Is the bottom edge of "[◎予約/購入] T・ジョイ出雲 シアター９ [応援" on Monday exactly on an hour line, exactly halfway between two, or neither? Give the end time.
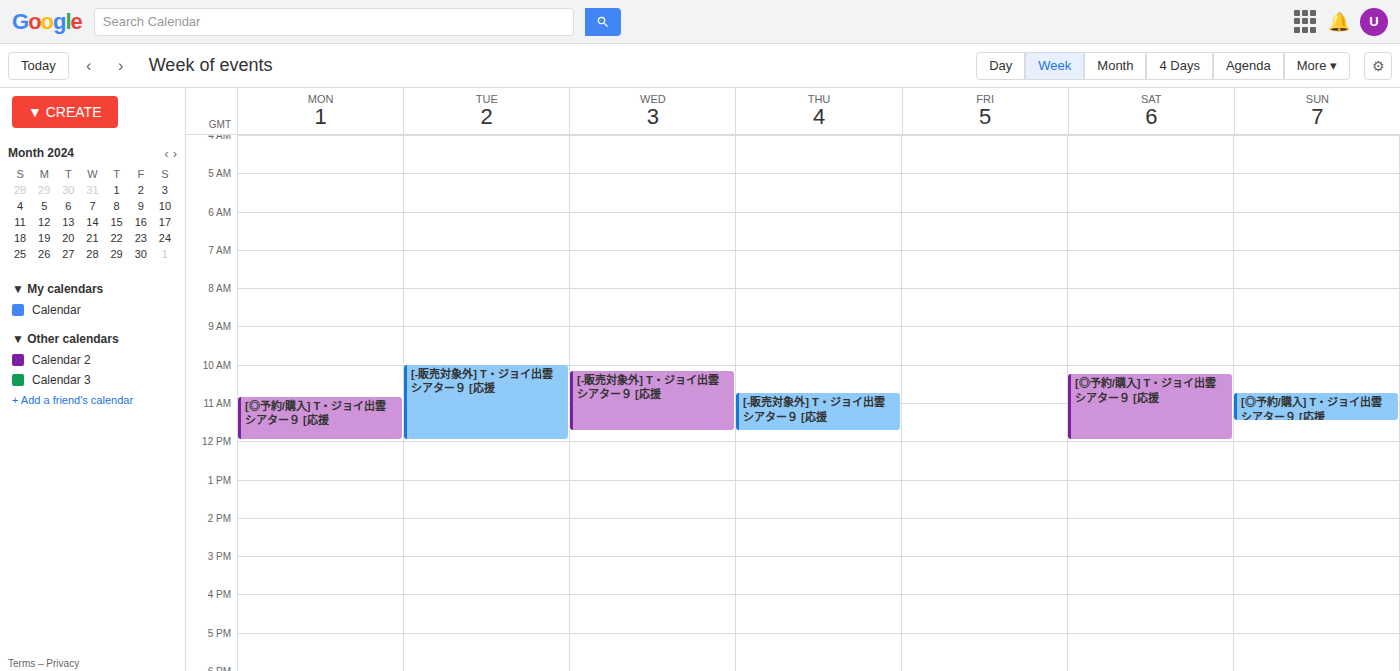
12:00 -- exactly on the 12:00 line.